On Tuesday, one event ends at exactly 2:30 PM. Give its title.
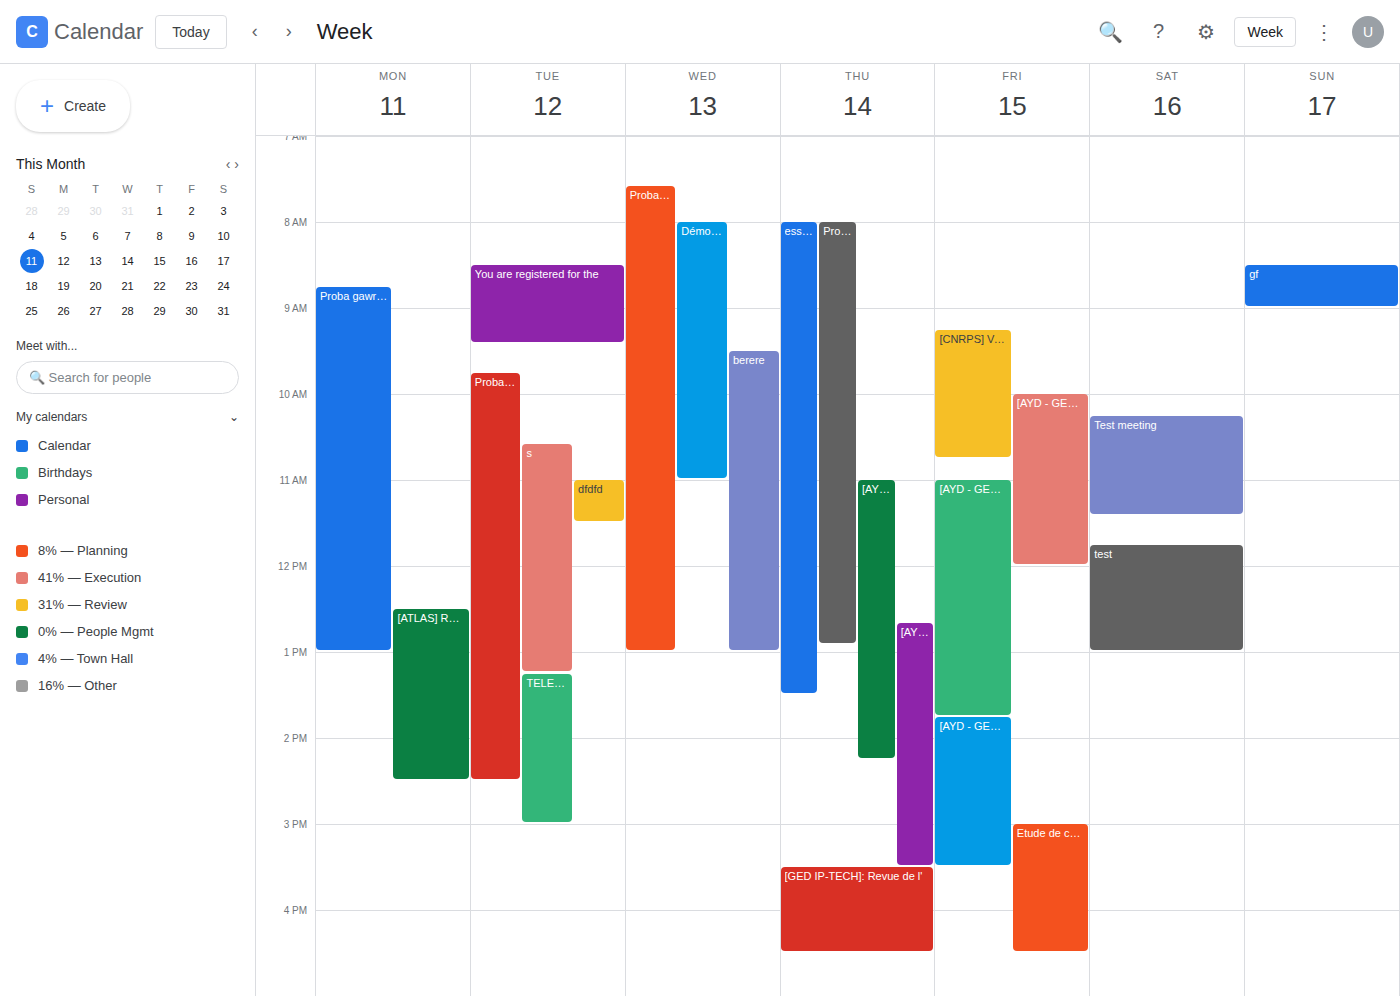
"Proba gawrona"